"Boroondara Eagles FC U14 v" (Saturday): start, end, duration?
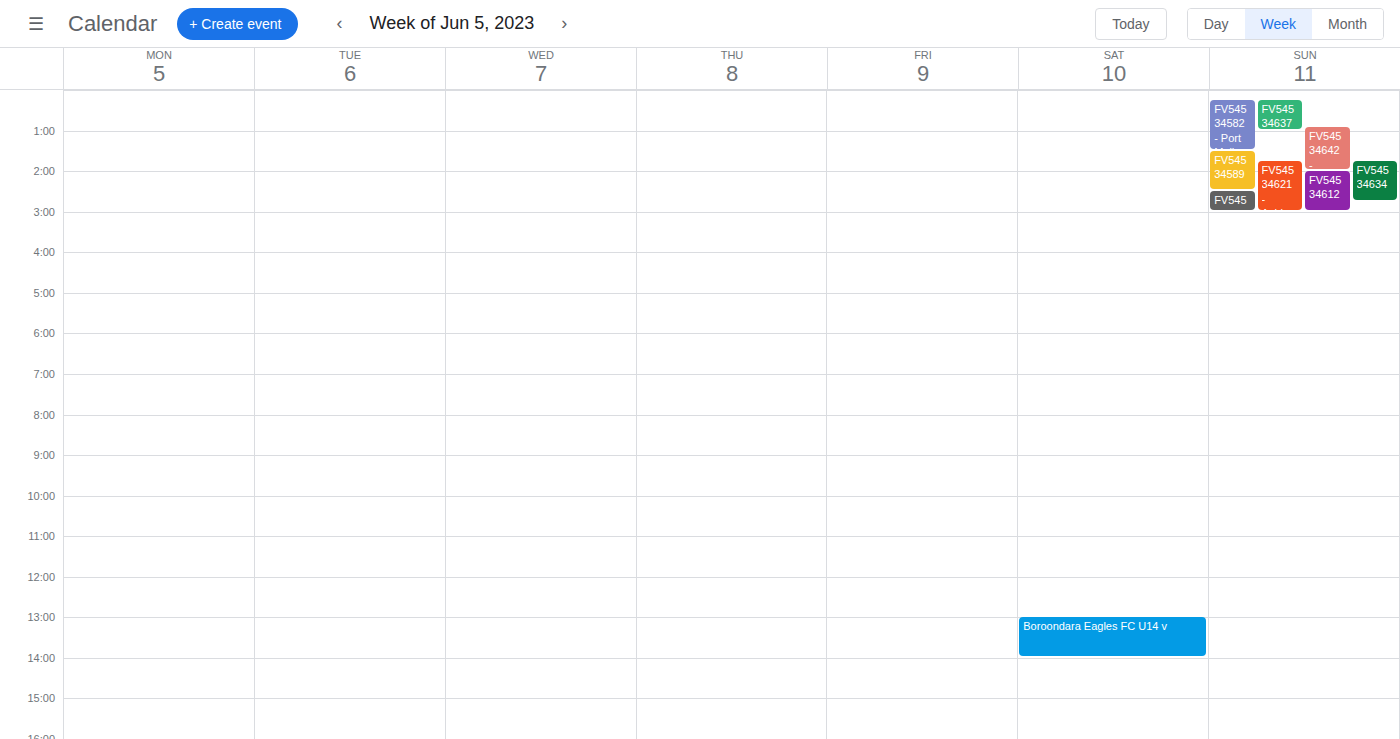
1:00 PM to 2:00 PM, 1 hour